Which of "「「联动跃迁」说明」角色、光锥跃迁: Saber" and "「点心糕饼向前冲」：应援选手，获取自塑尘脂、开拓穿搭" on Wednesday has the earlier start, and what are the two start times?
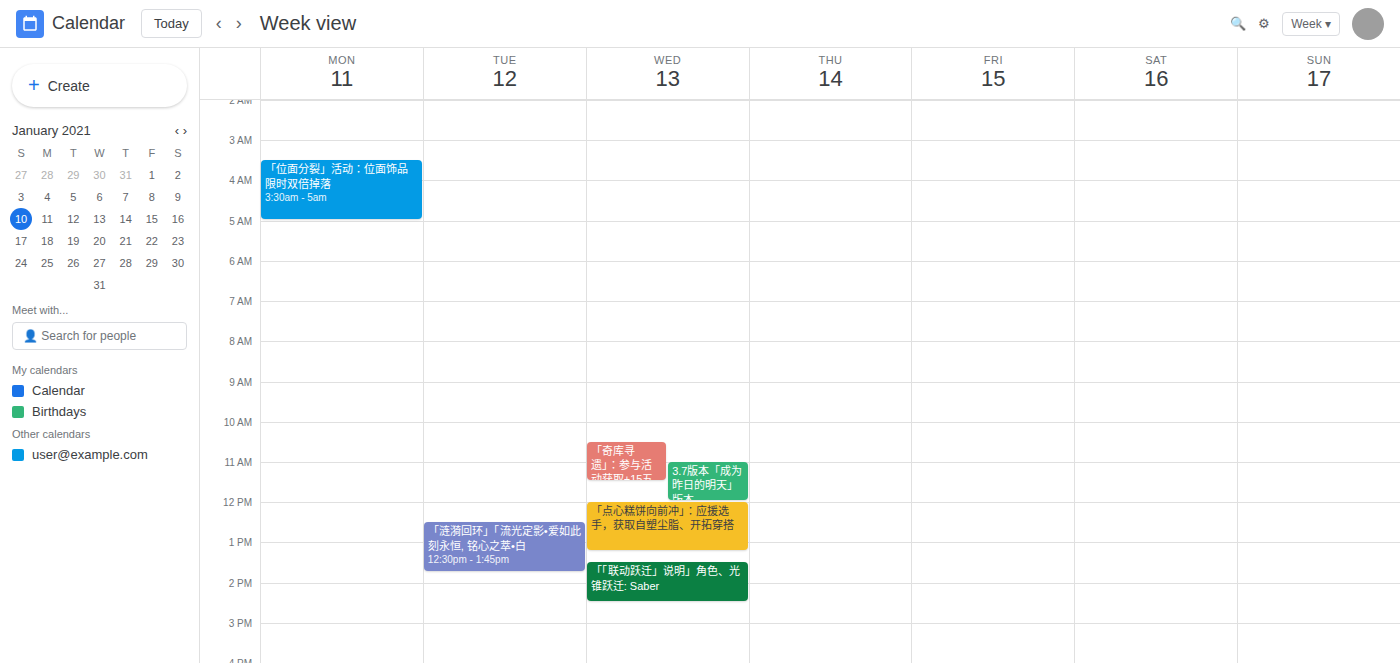
"「点心糕饼向前冲」：应援选手，获取自塑尘脂、开拓穿搭" 12:00; "「「联动跃迁」说明」角色、光锥跃迁: Saber" 13:30.